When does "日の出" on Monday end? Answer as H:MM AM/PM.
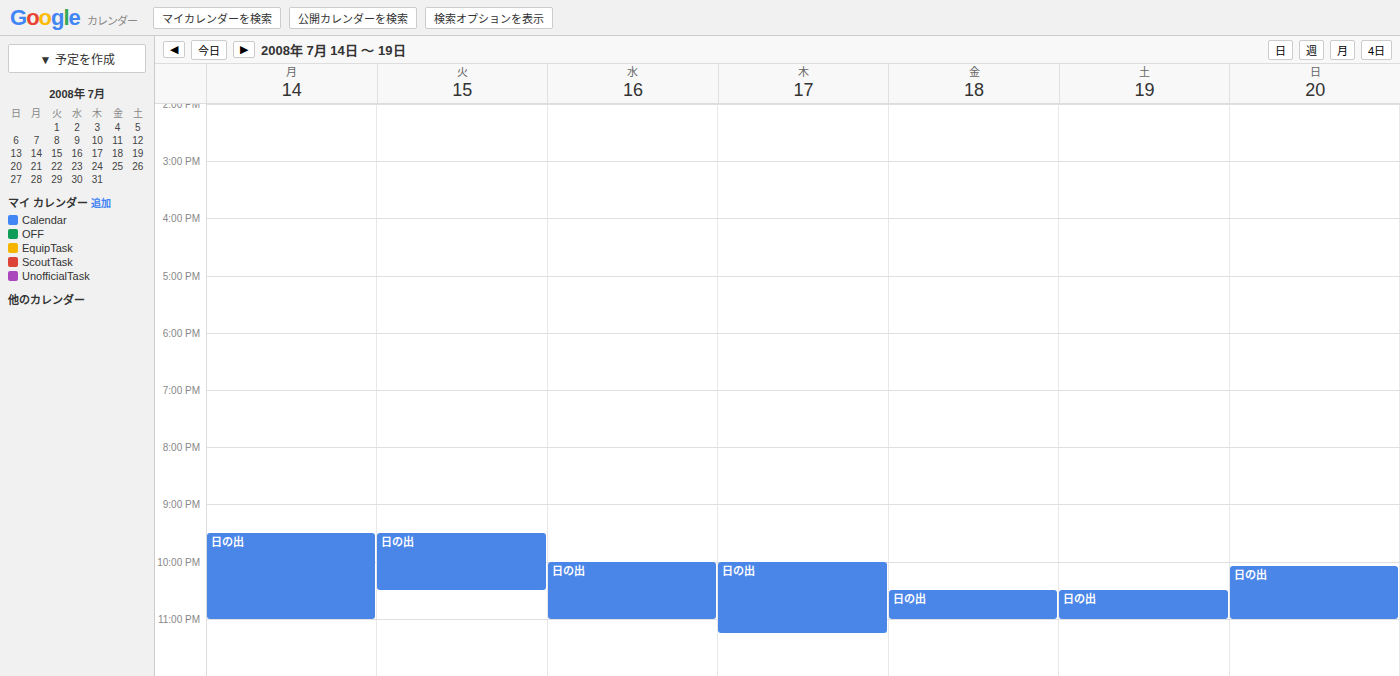
11:00 PM